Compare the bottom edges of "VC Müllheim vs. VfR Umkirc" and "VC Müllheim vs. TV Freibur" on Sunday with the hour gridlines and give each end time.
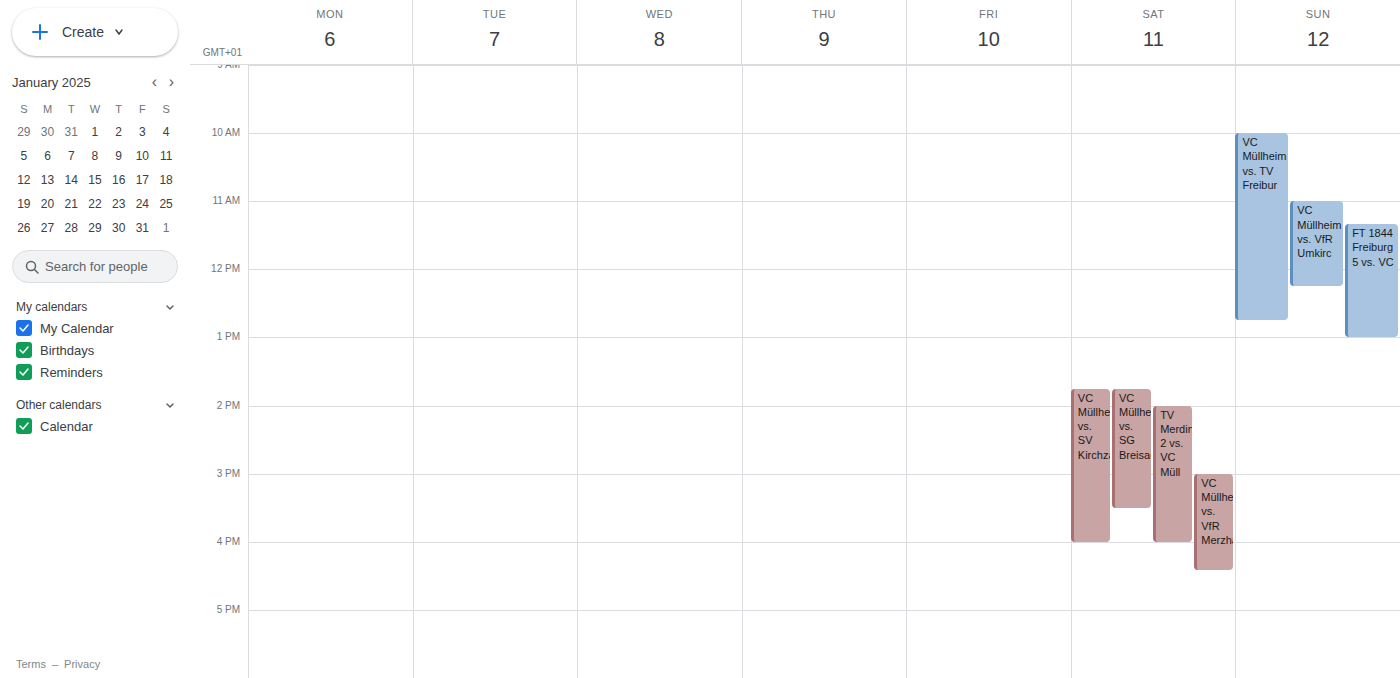
"VC Müllheim vs. VfR Umkirc": 12:15 PM, neither: a quarter of the way from the 12 PM line to the 1 PM line. "VC Müllheim vs. TV Freibur": 12:45 PM, neither: three quarters of the way from the 12 PM line to the 1 PM line.